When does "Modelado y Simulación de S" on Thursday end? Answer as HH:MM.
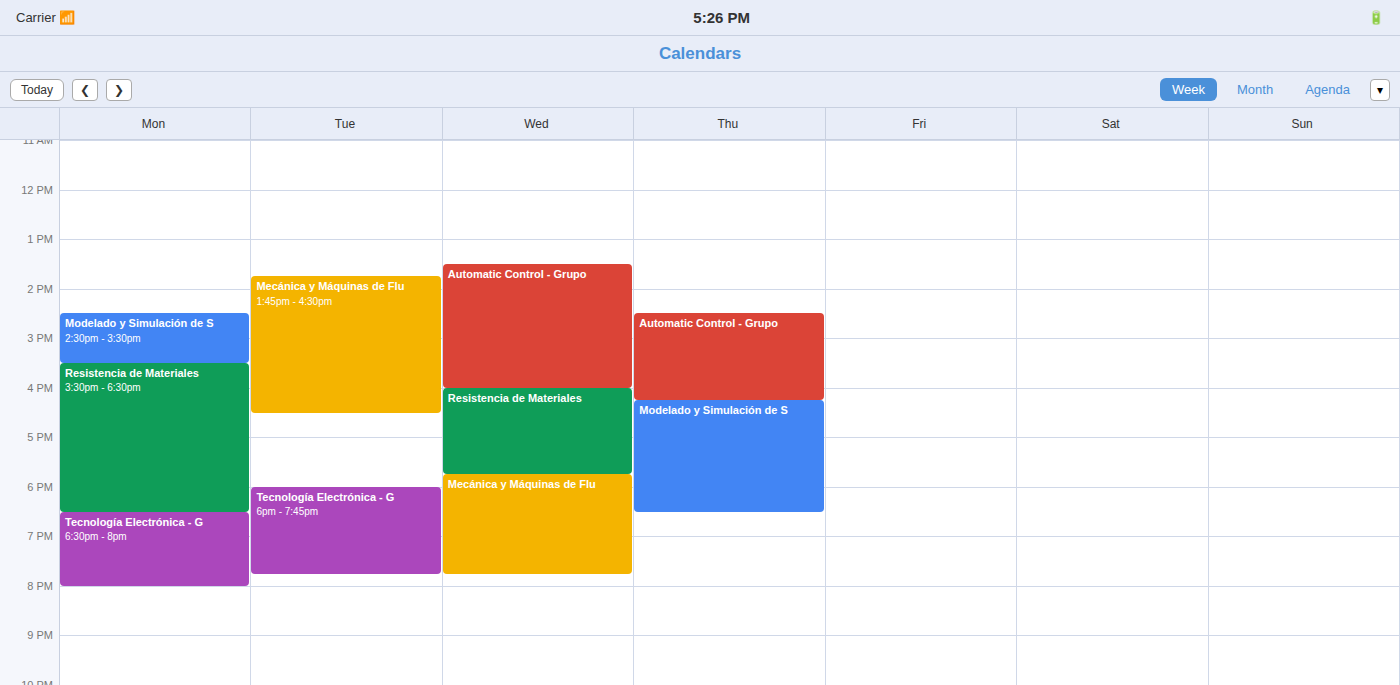
18:30